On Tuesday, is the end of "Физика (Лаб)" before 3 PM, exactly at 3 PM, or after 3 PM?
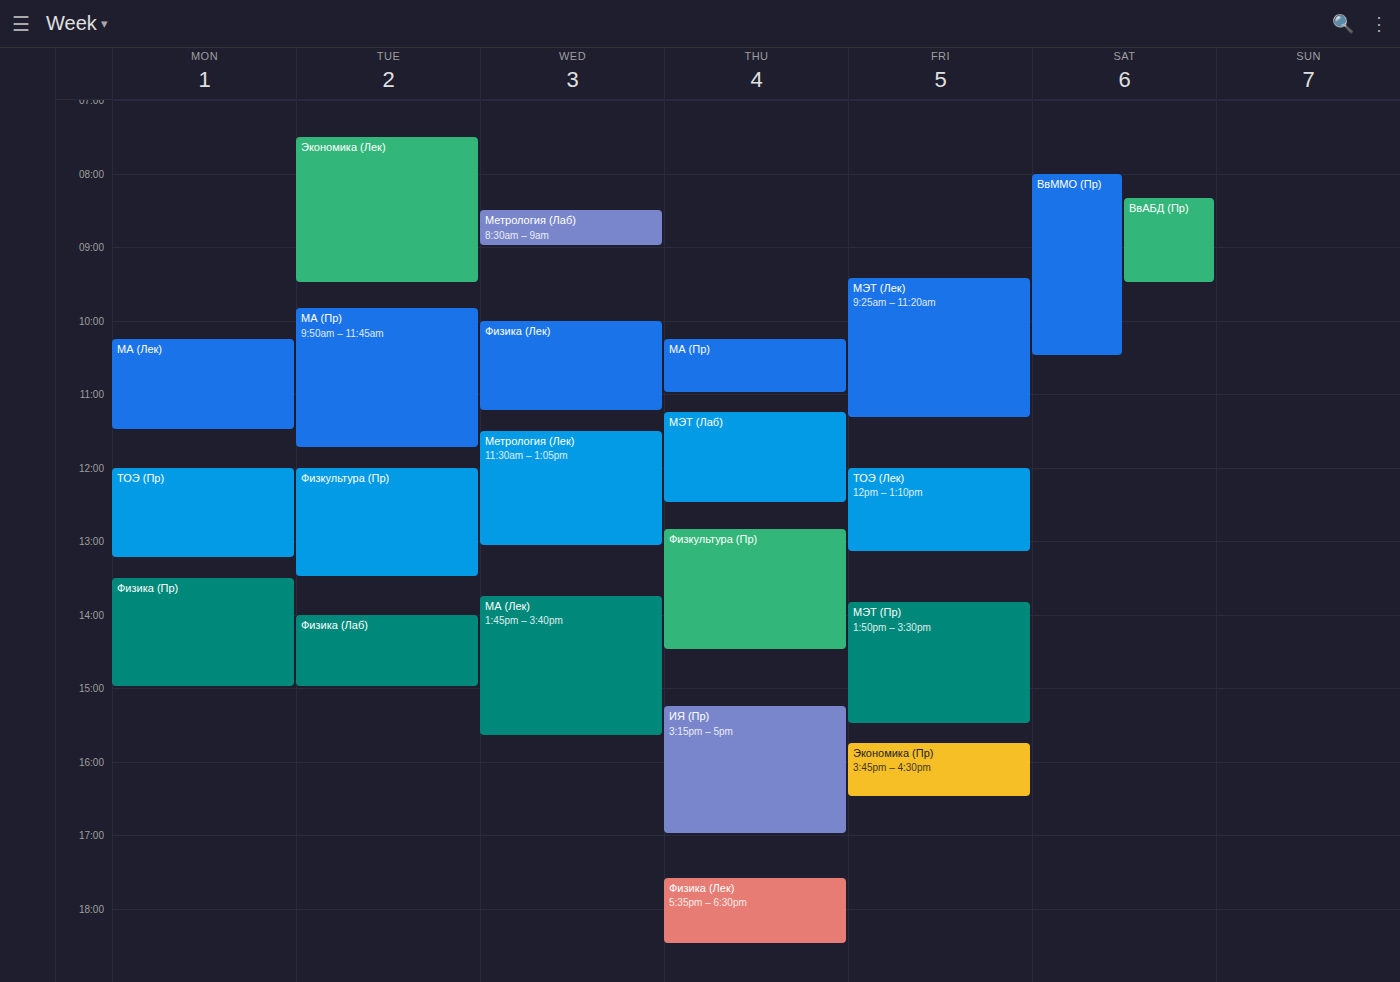
3:00 PM -- exactly at 3 PM, on the 3 PM line.